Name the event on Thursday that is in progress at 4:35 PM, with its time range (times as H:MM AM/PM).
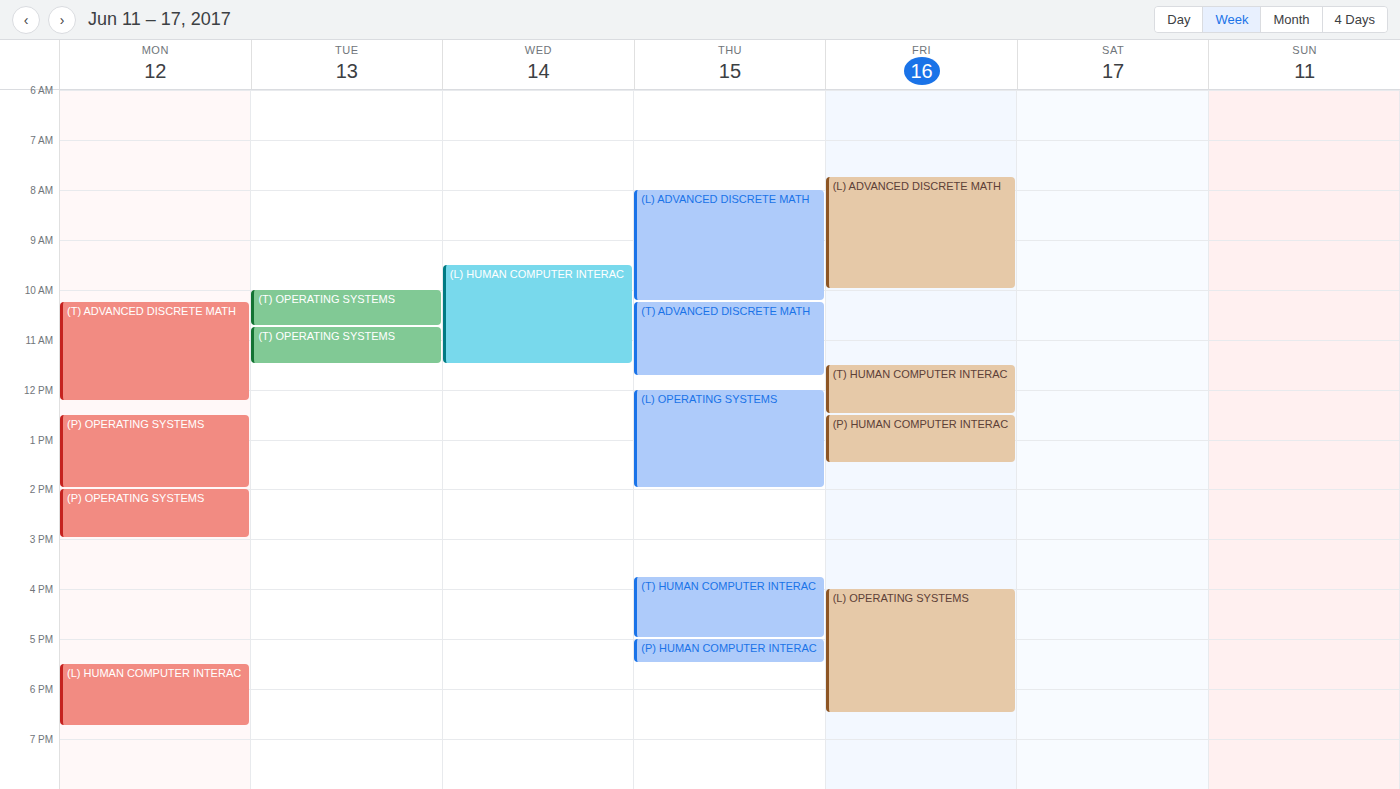
"(T) HUMAN COMPUTER INTERAC", 3:45 PM to 5:00 PM